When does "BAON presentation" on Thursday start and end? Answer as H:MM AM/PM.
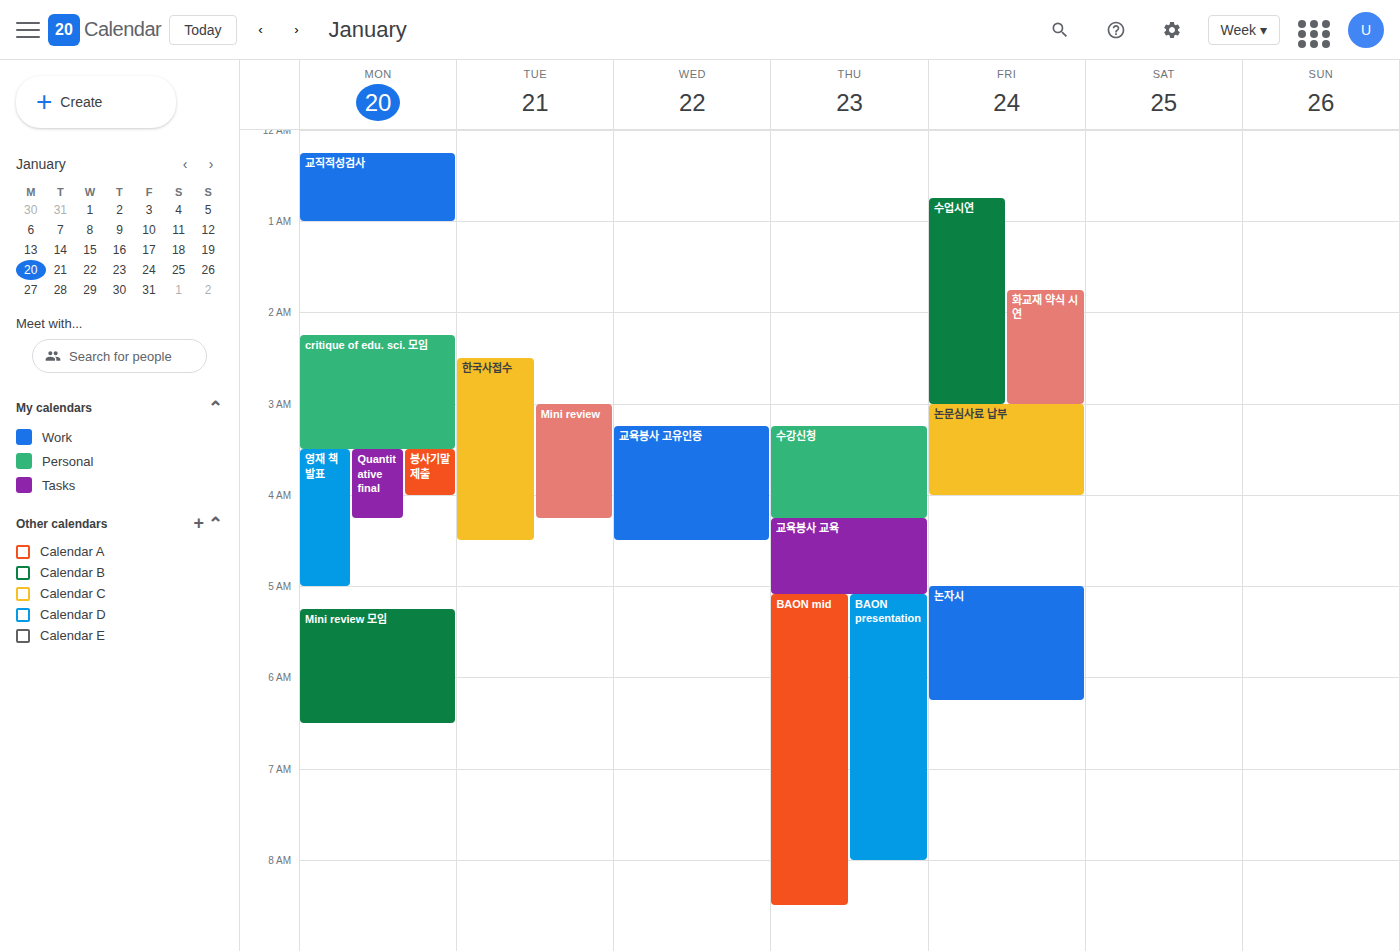
5:05 AM to 8:00 AM